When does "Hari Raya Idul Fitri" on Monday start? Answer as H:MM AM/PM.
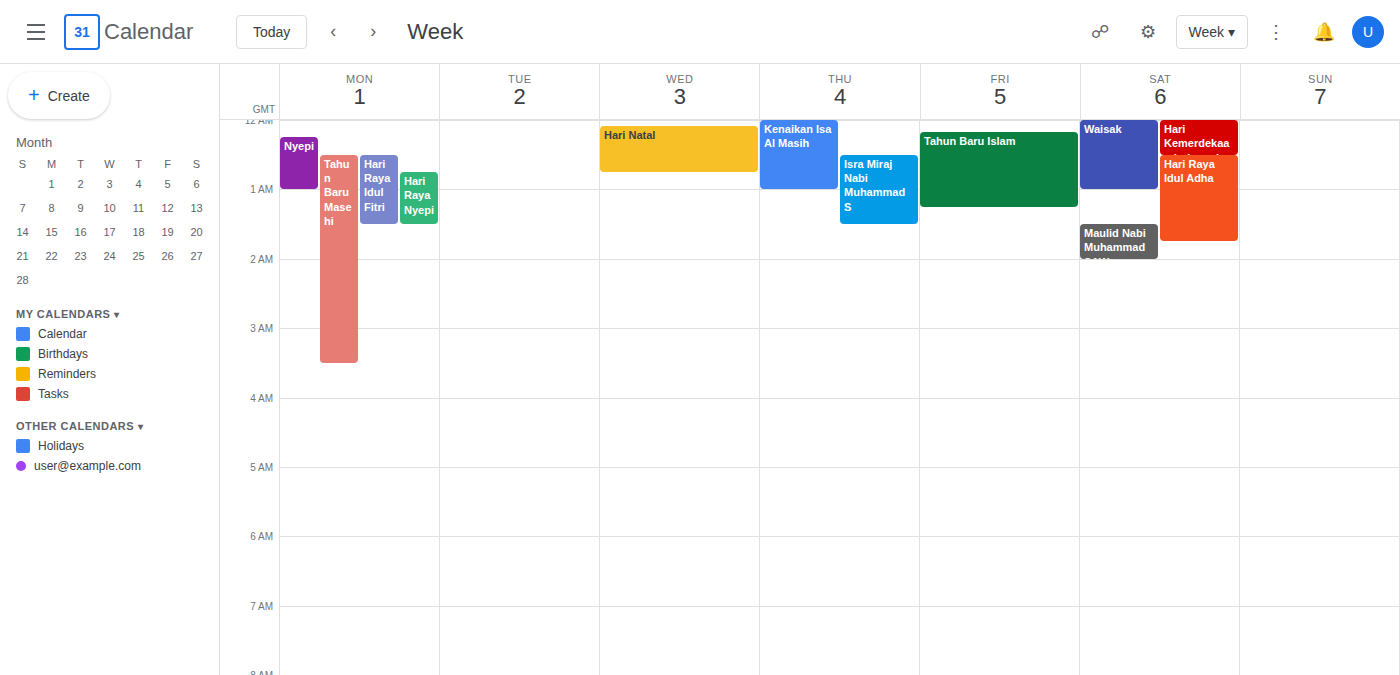
12:30 AM